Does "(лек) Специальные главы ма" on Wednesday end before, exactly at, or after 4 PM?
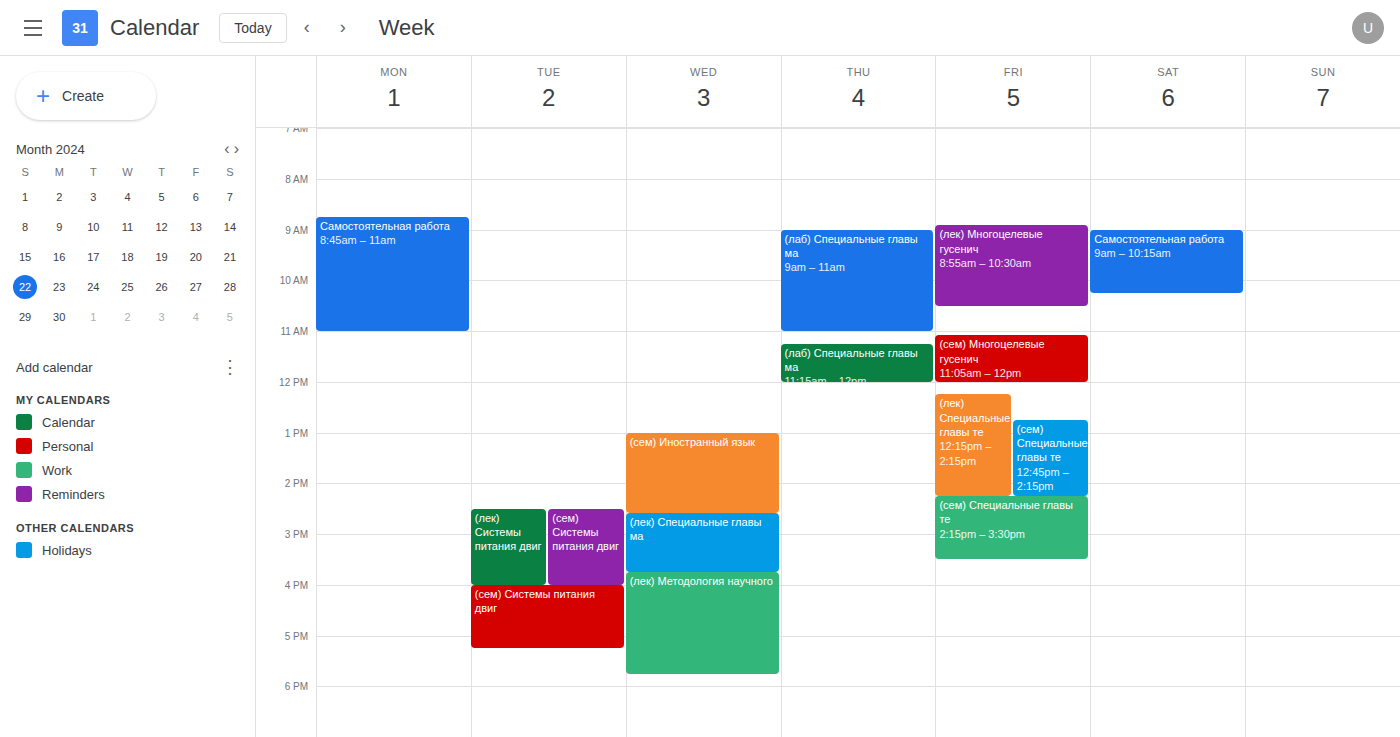
3:45 PM -- before 4 PM, 15 minutes above the 4 PM line.